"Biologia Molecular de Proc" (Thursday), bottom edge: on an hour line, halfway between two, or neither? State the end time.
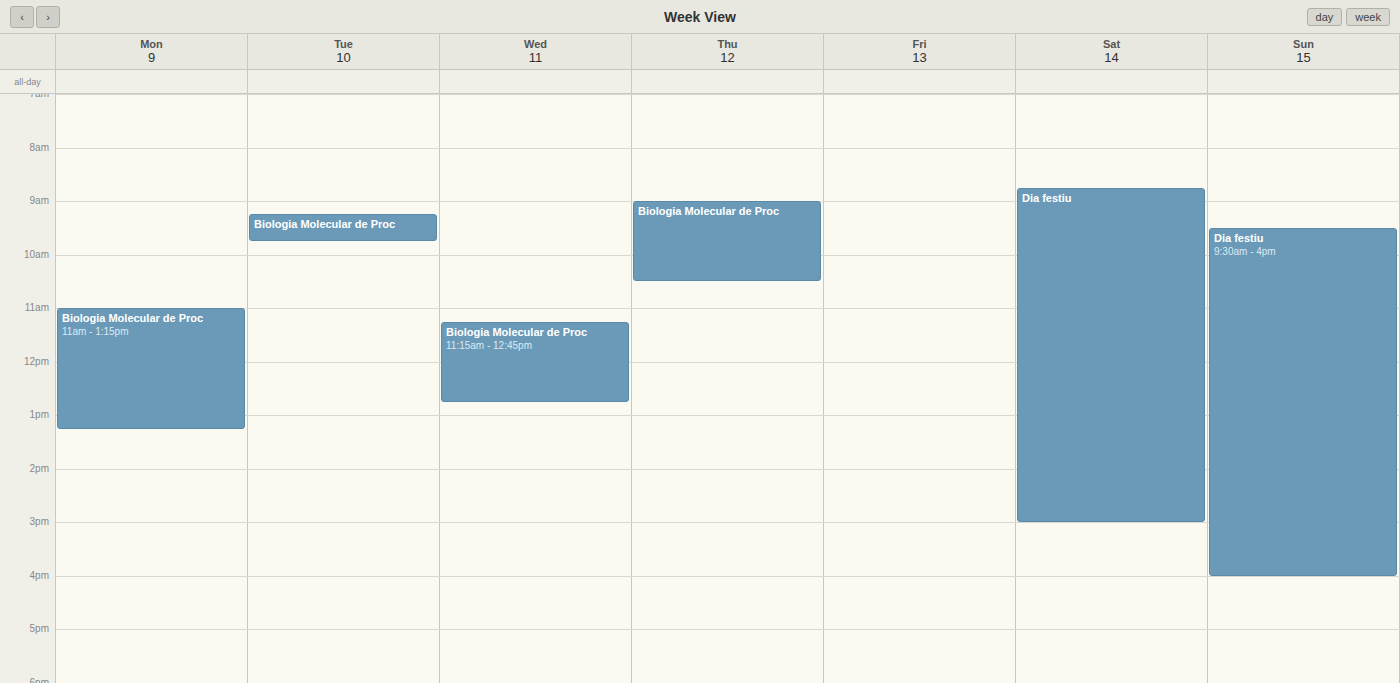
10:30 AM -- halfway between the 10 AM and 11 AM lines.